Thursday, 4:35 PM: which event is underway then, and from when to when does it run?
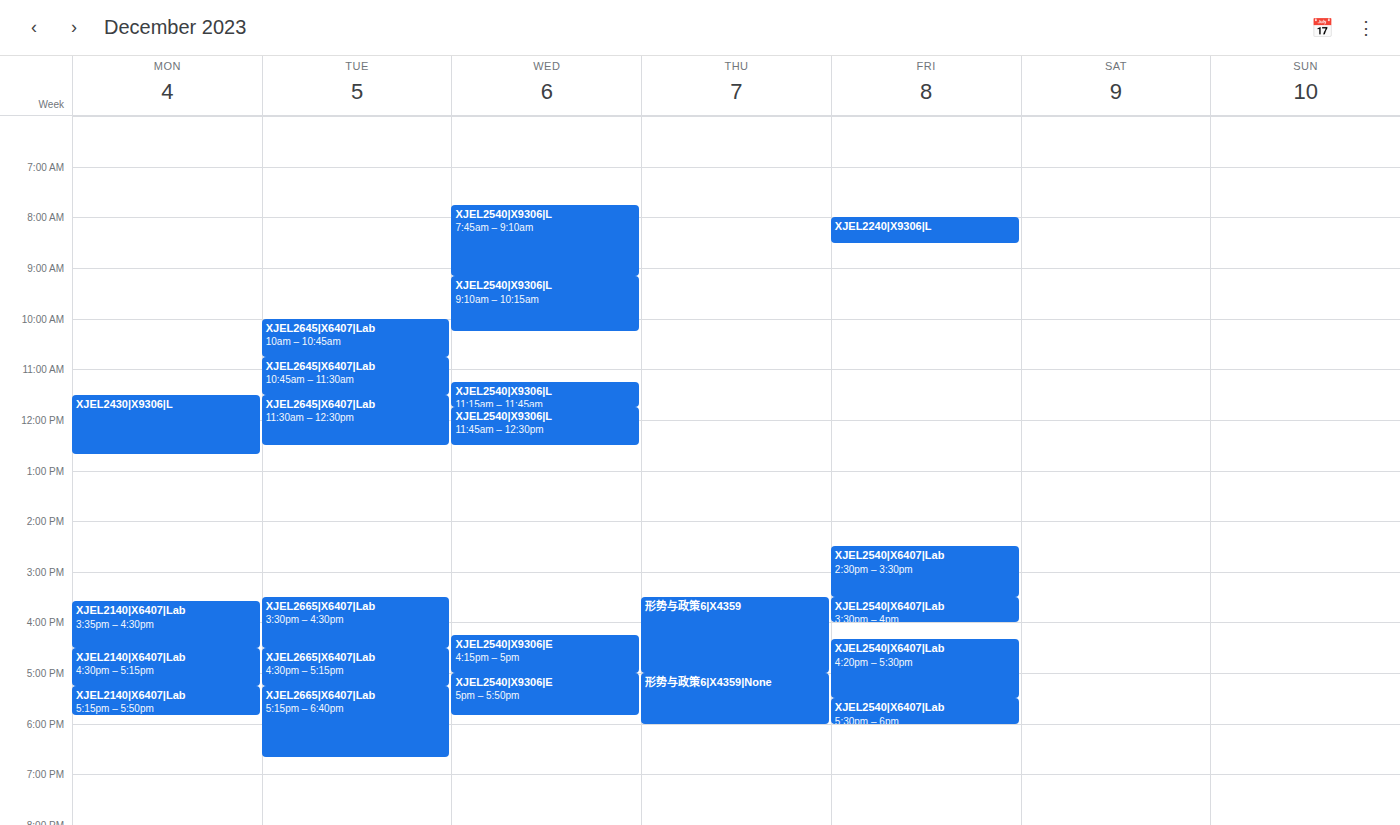
"形势与政策6|X4359", 3:30 PM to 5:00 PM